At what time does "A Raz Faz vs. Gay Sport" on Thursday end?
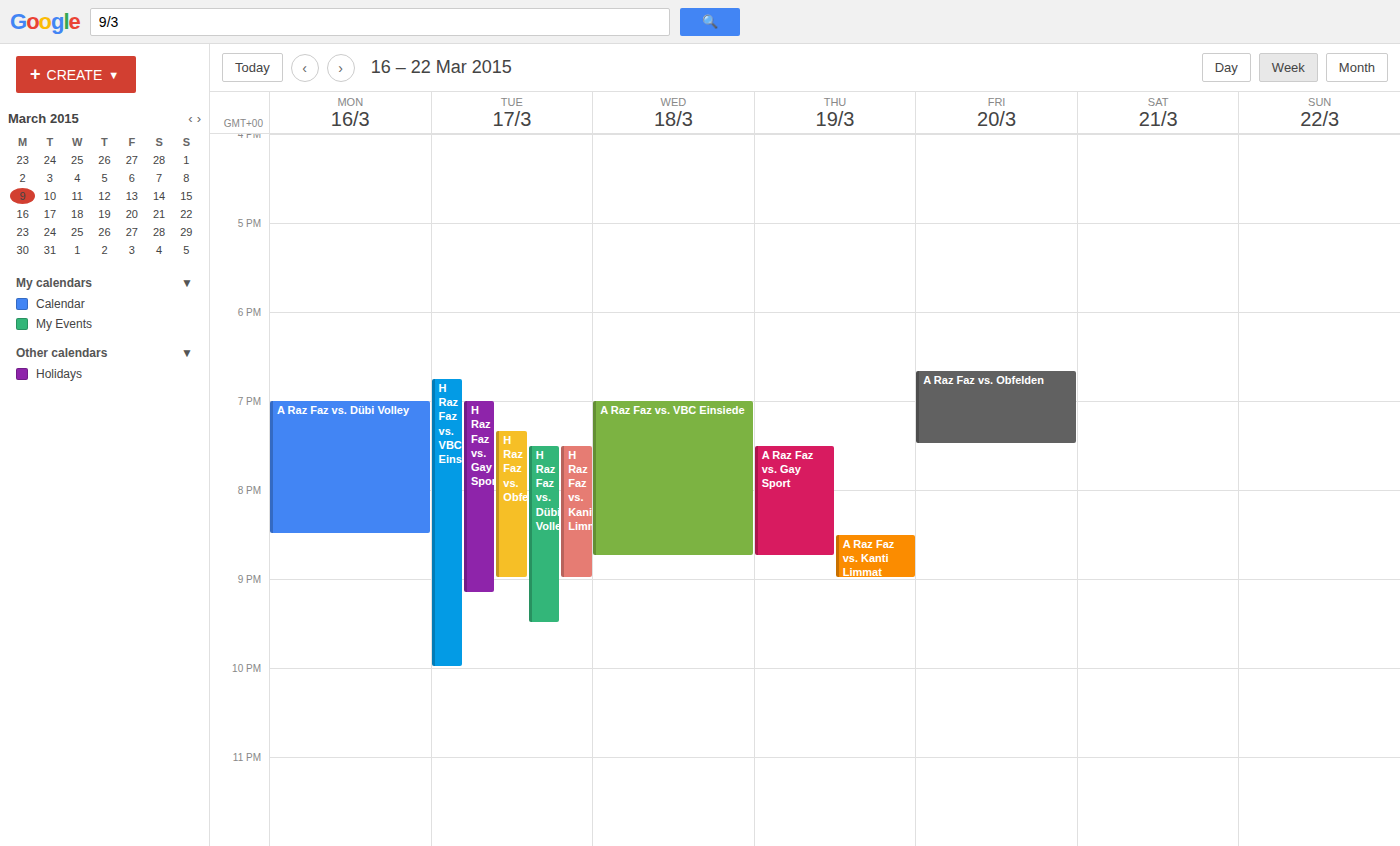
8:45 PM